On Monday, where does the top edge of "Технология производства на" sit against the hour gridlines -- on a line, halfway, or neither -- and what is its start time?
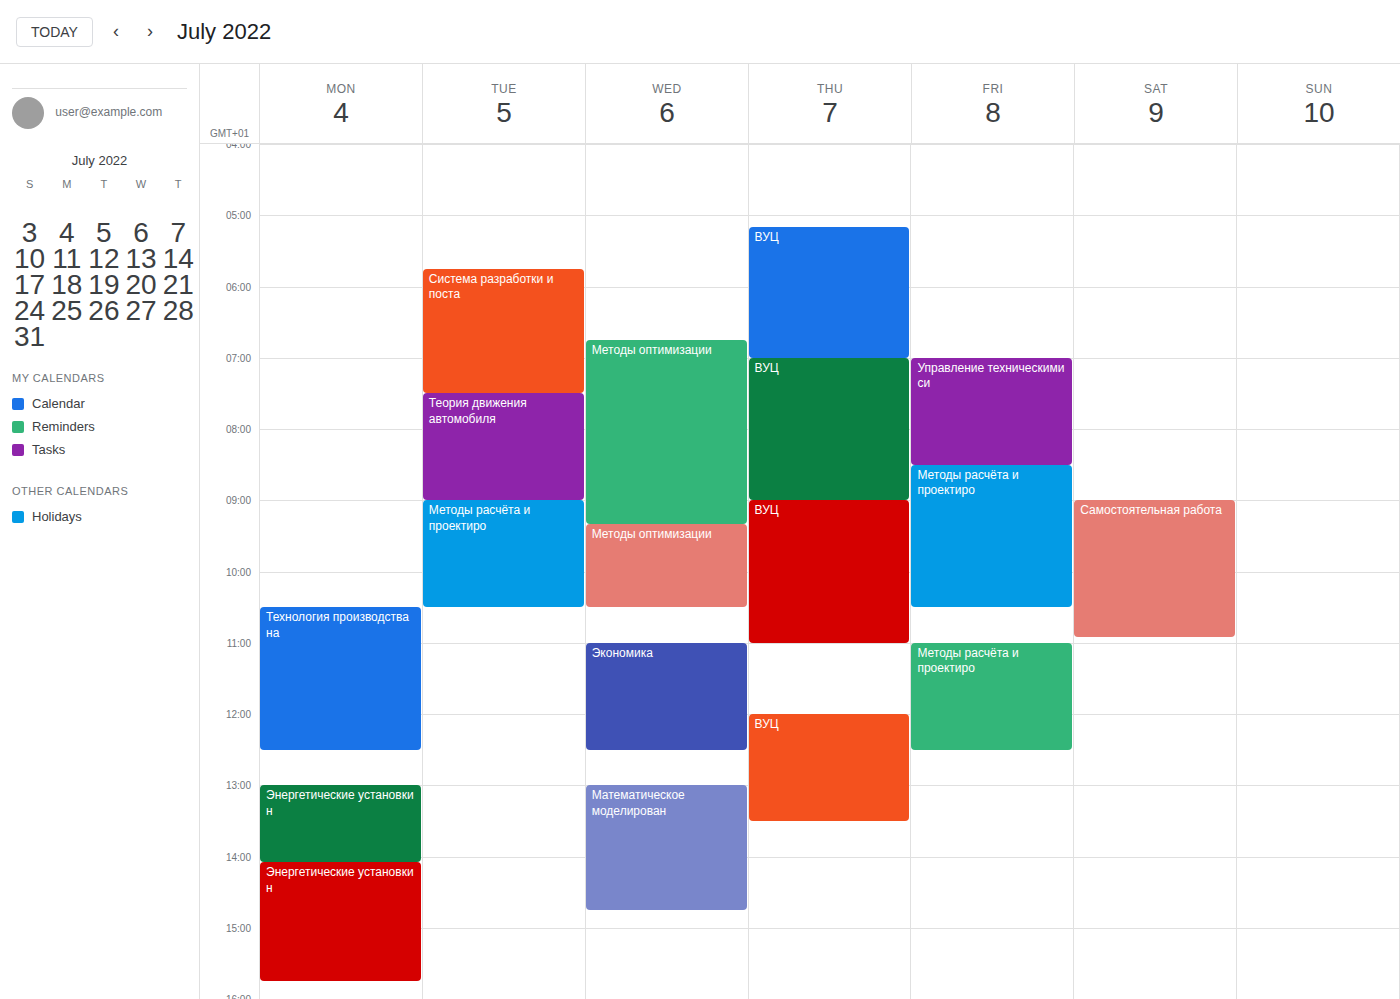
10:30 AM -- halfway between the 10 AM and 11 AM lines.